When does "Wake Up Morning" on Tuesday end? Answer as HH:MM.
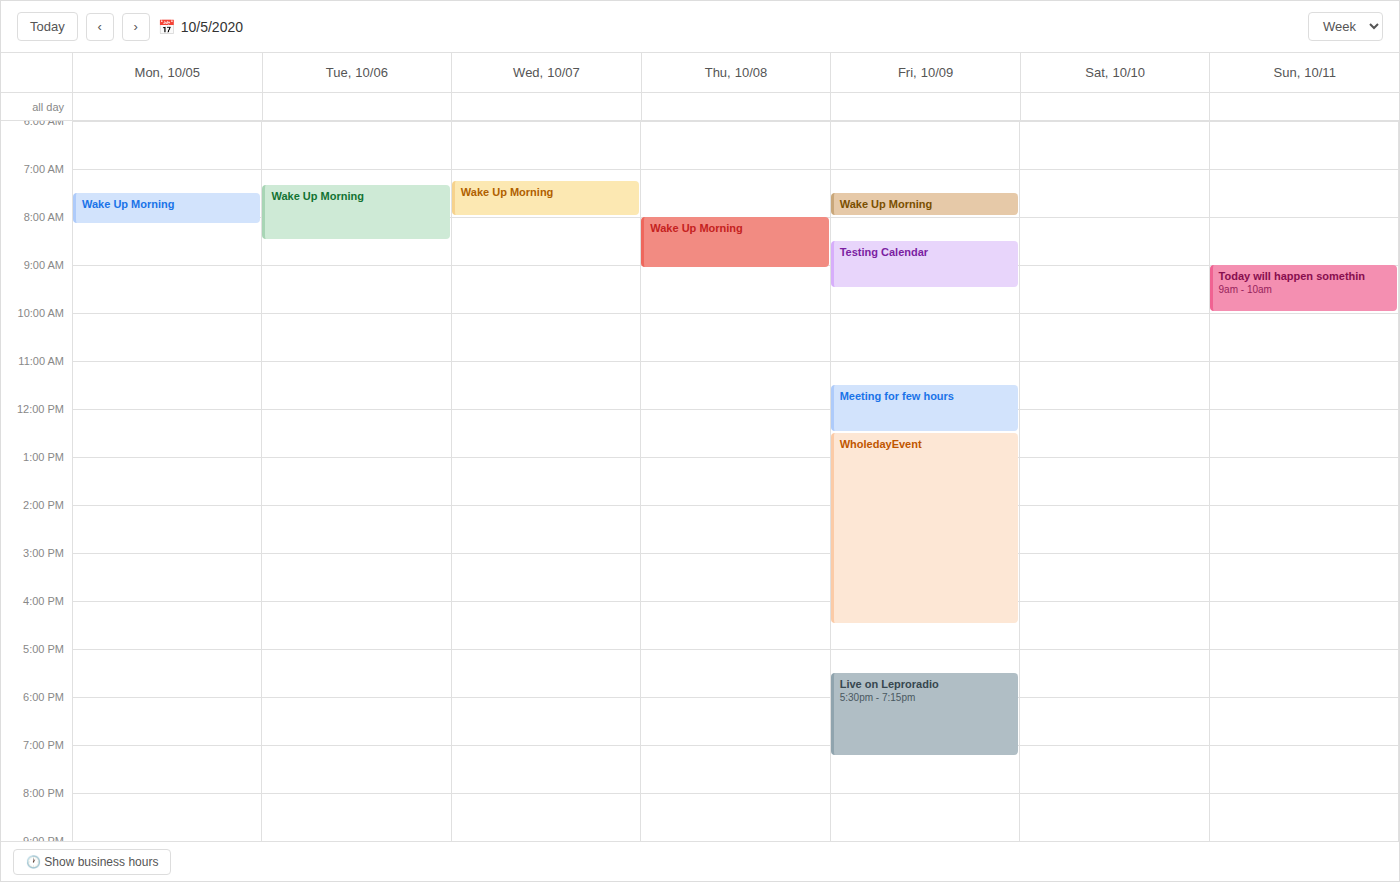
08:30